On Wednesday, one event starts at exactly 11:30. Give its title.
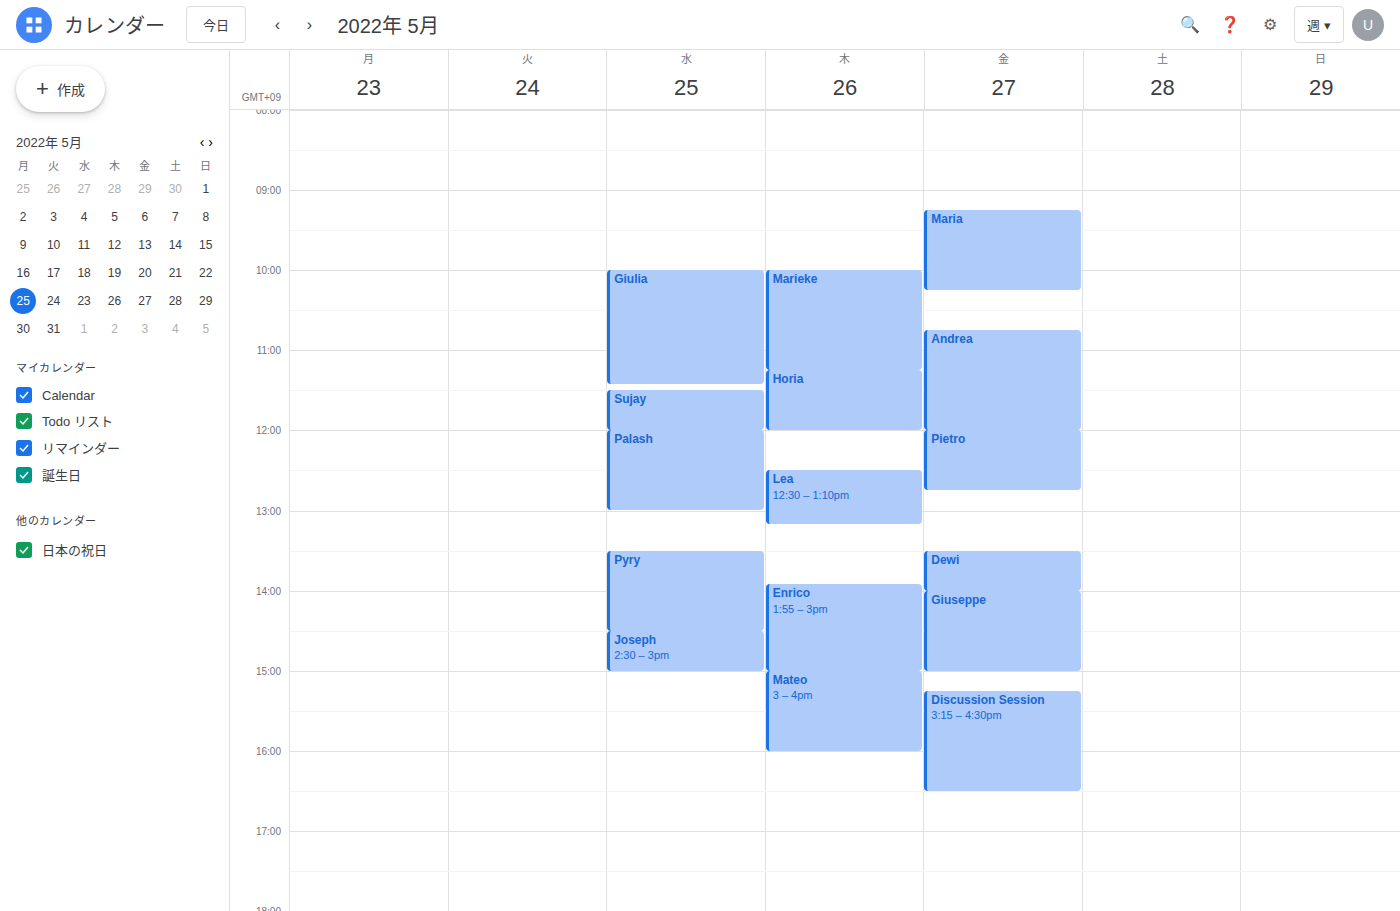
"Sujay"